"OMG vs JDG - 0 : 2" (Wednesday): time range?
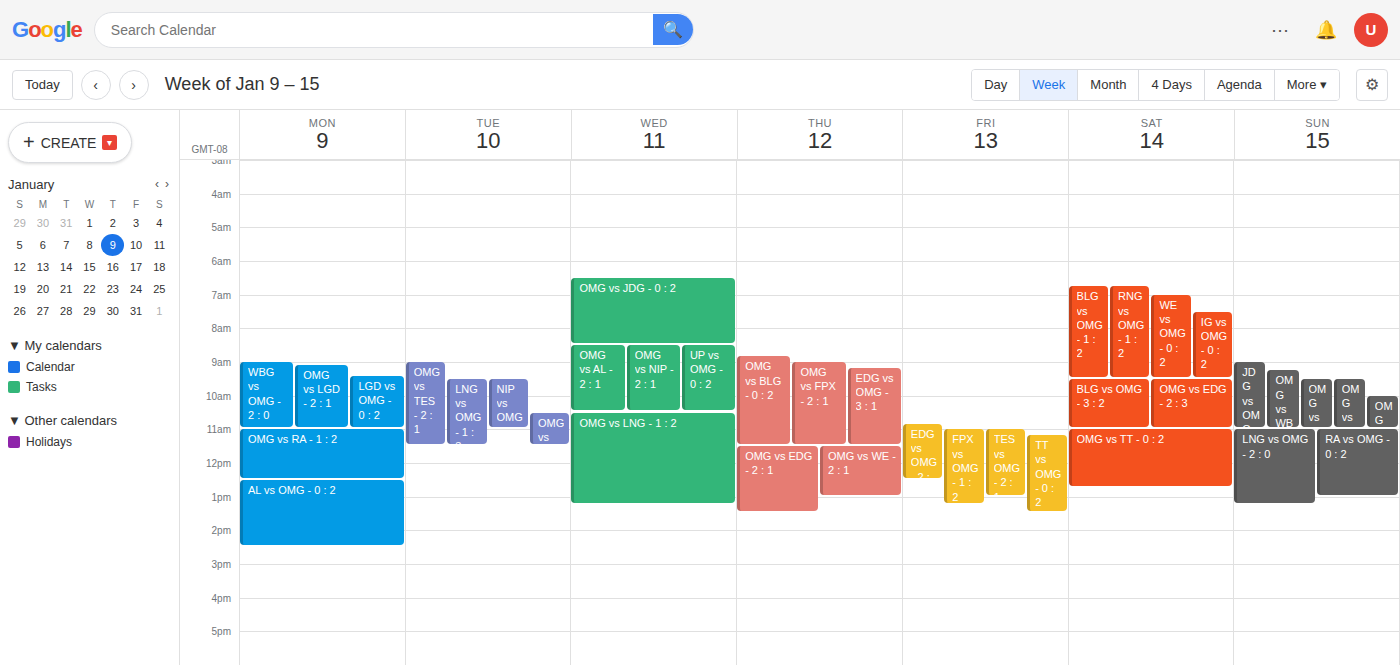
6:30 AM to 8:30 AM